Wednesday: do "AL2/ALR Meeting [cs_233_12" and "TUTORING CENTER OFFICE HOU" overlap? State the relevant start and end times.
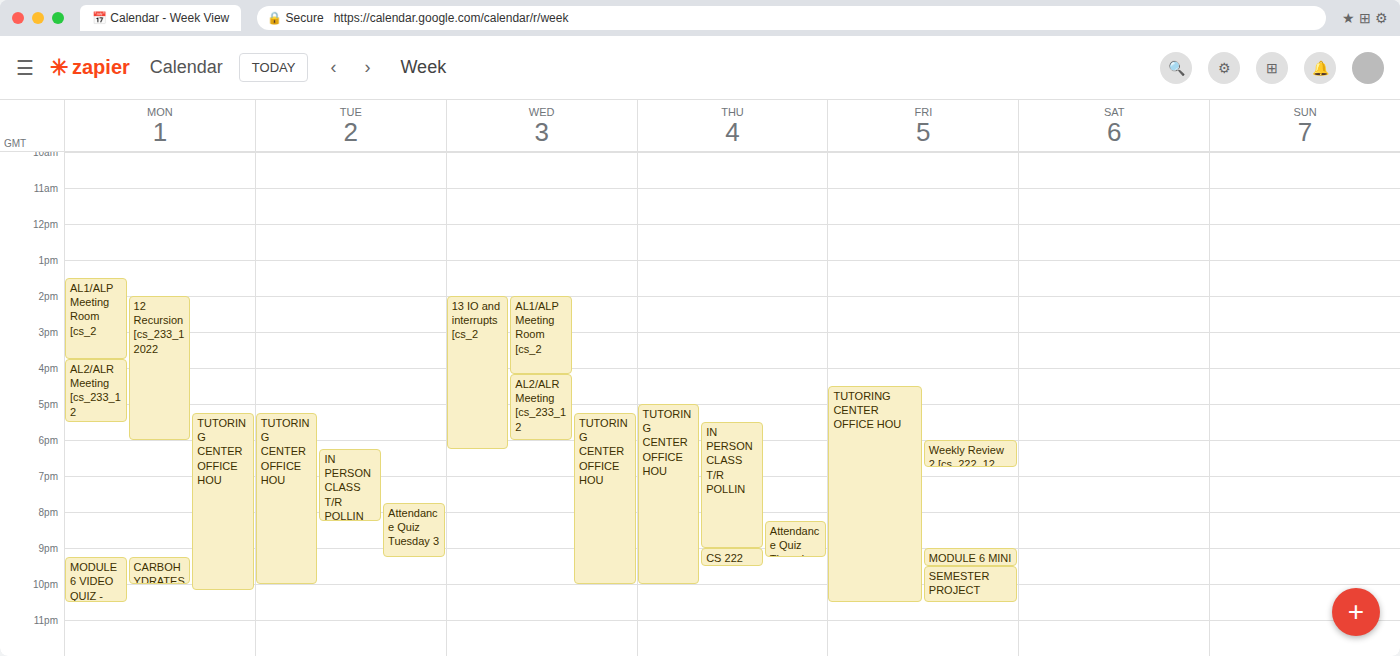
"TUTORING CENTER OFFICE HOU" starts at 5:15 PM, before "AL2/ALR Meeting [cs_233_12" ends at 6:00 PM -- they overlap.